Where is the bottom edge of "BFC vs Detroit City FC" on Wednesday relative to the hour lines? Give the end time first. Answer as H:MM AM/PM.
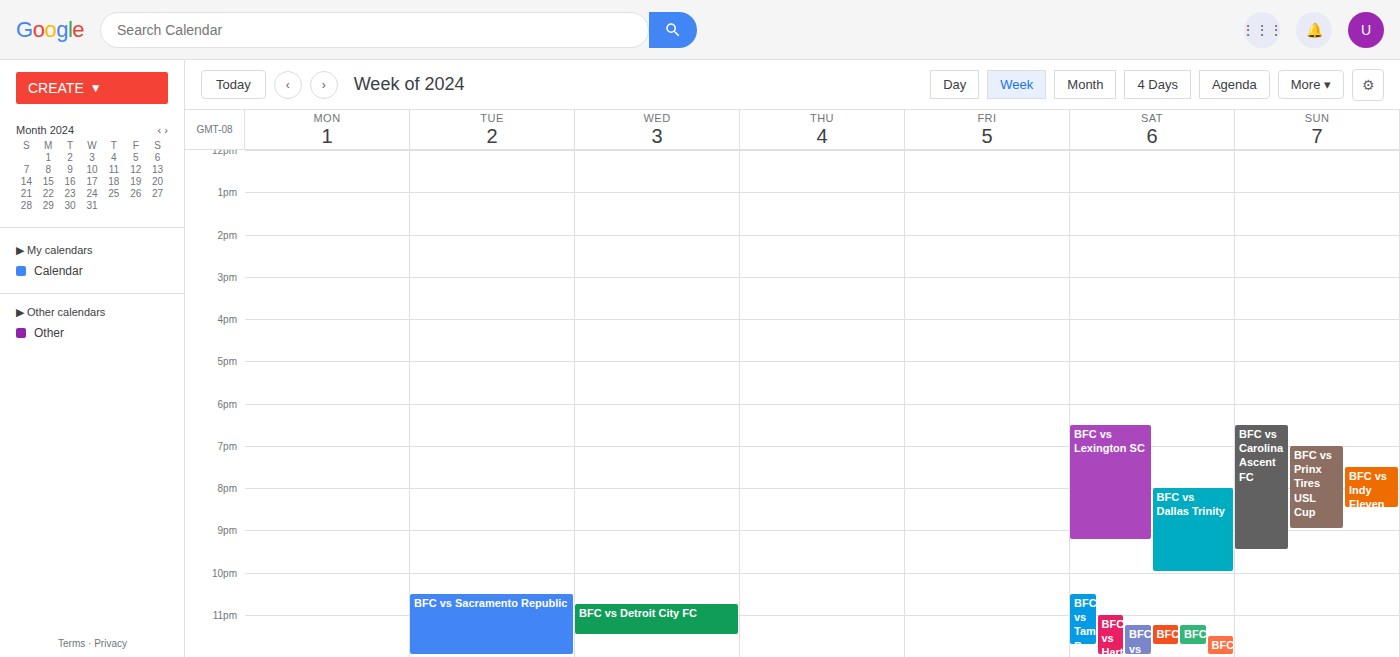
11:30 PM -- halfway between the 11 PM and 12 AM lines.